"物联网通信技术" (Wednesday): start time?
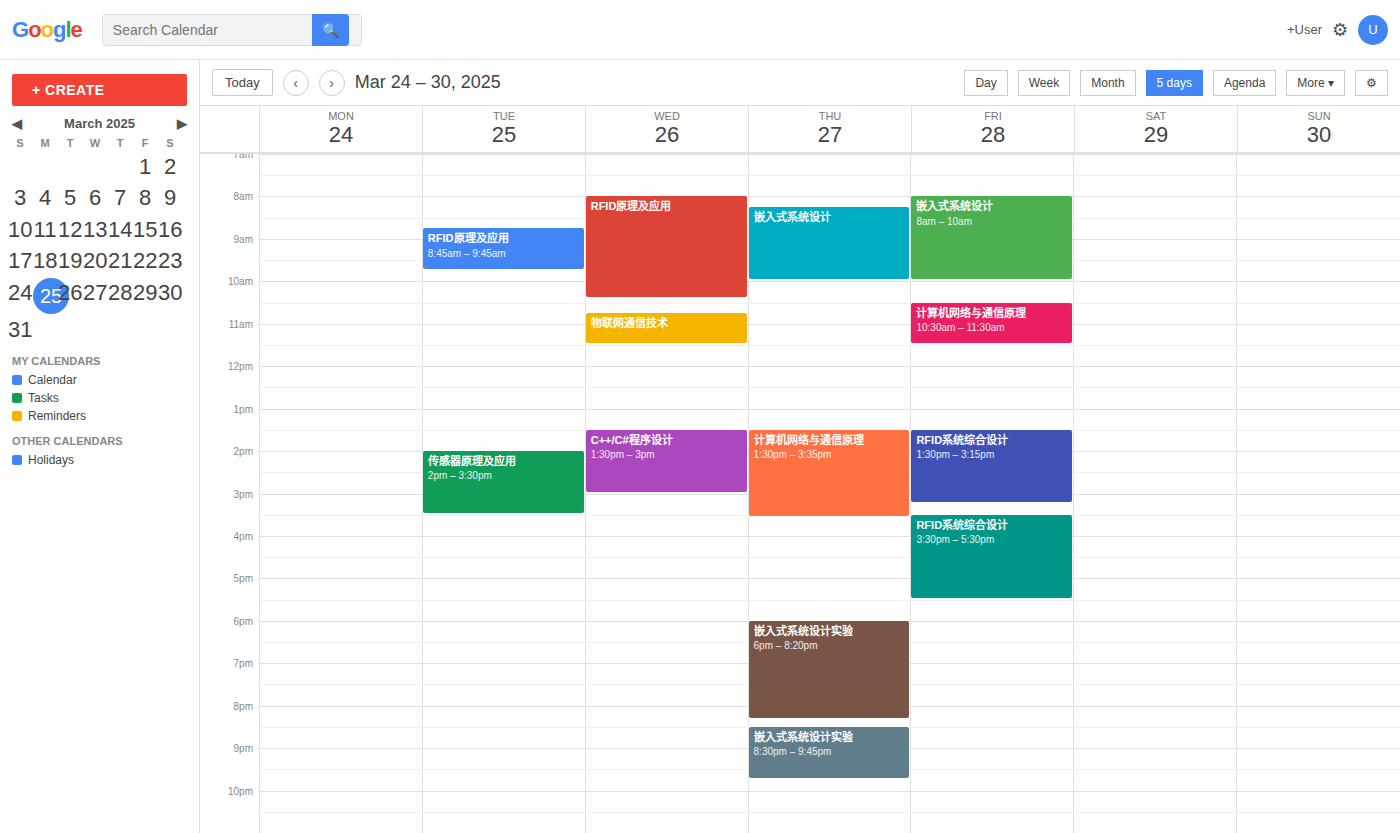
10:45 AM